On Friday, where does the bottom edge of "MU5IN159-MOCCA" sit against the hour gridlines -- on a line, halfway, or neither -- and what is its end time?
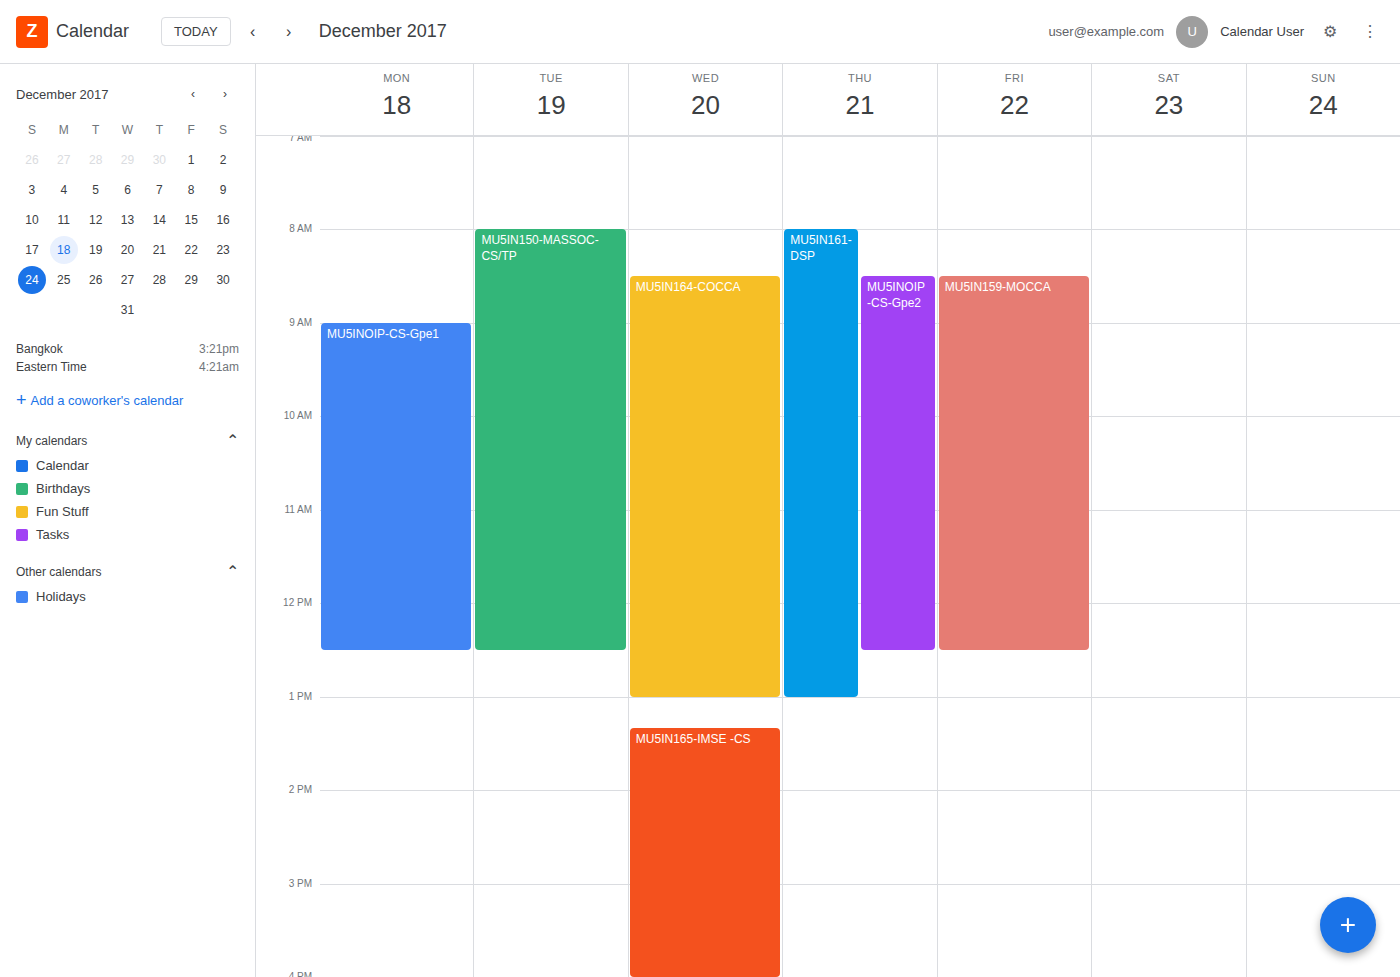
12:30 PM -- halfway between the 12 PM and 1 PM lines.